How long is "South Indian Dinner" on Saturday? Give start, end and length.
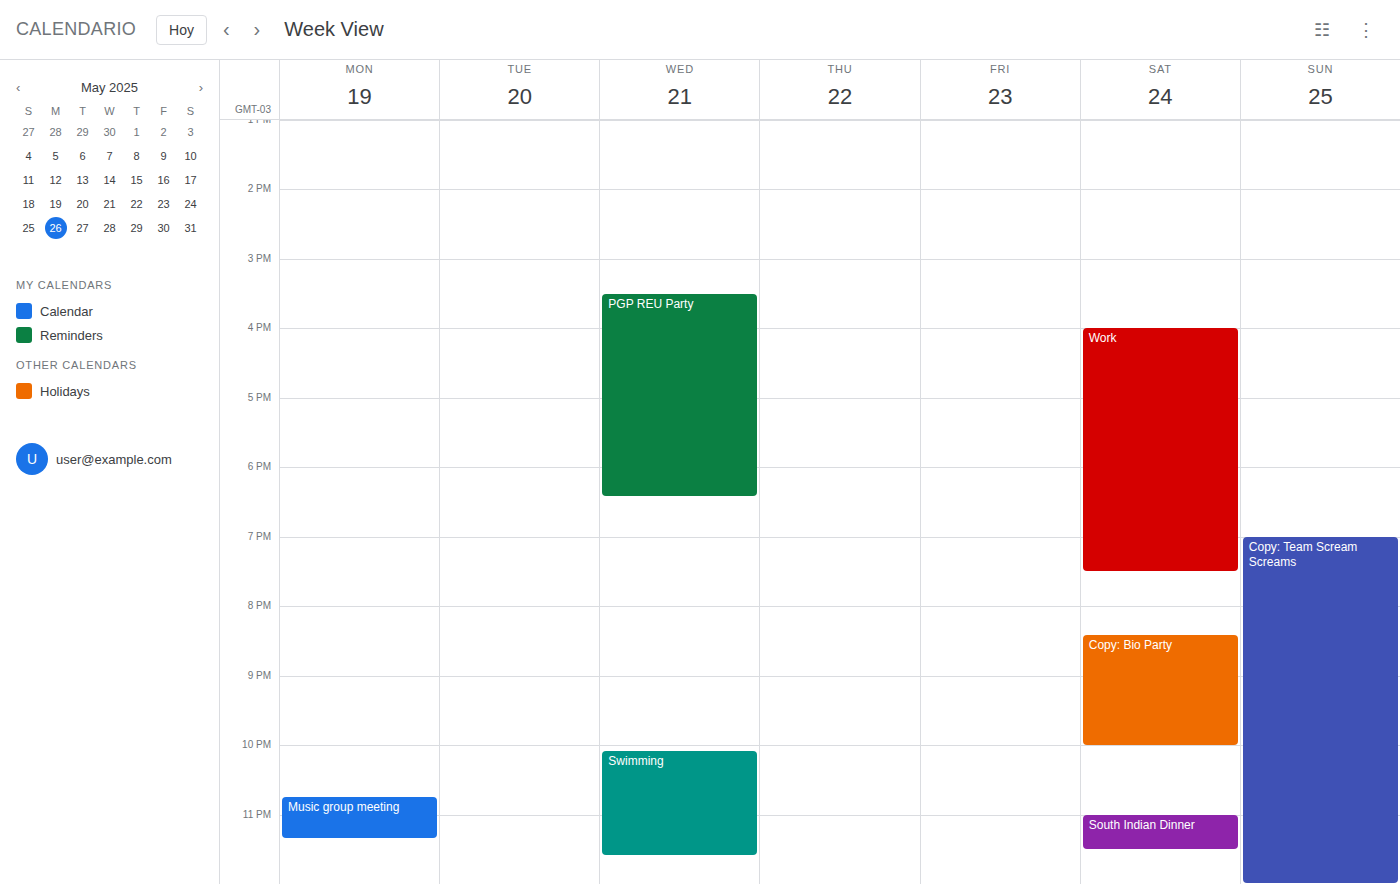
11:00 PM to 11:30 PM, 30 minutes